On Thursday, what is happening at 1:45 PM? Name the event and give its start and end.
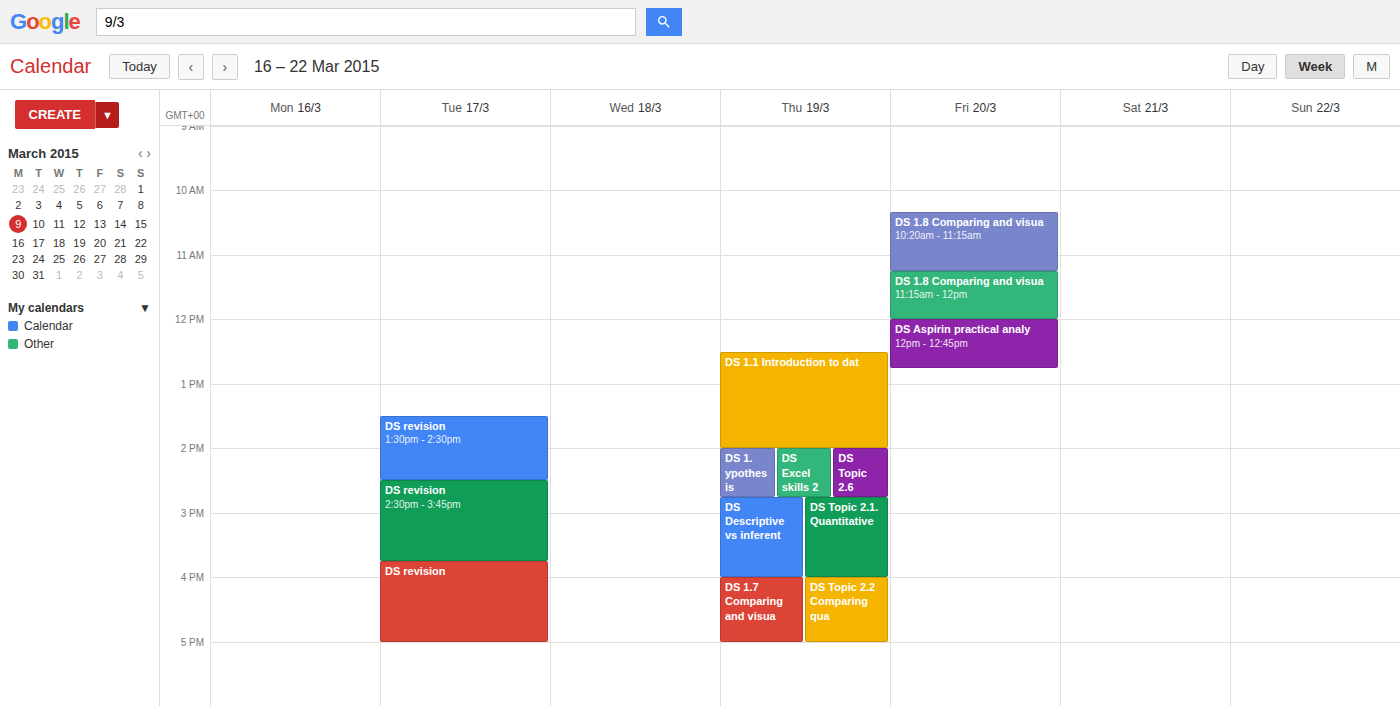
"DS 1.1 Introduction to dat", 12:30 PM to 2:00 PM